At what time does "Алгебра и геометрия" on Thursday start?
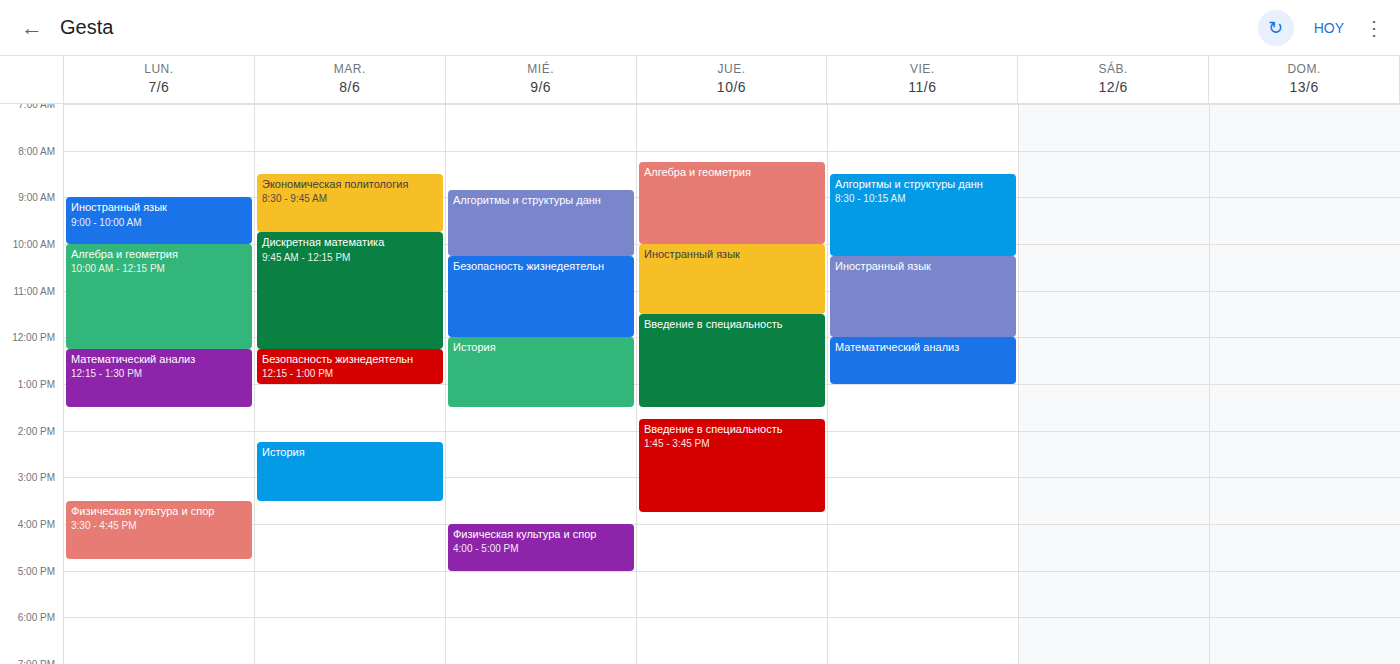
08:15